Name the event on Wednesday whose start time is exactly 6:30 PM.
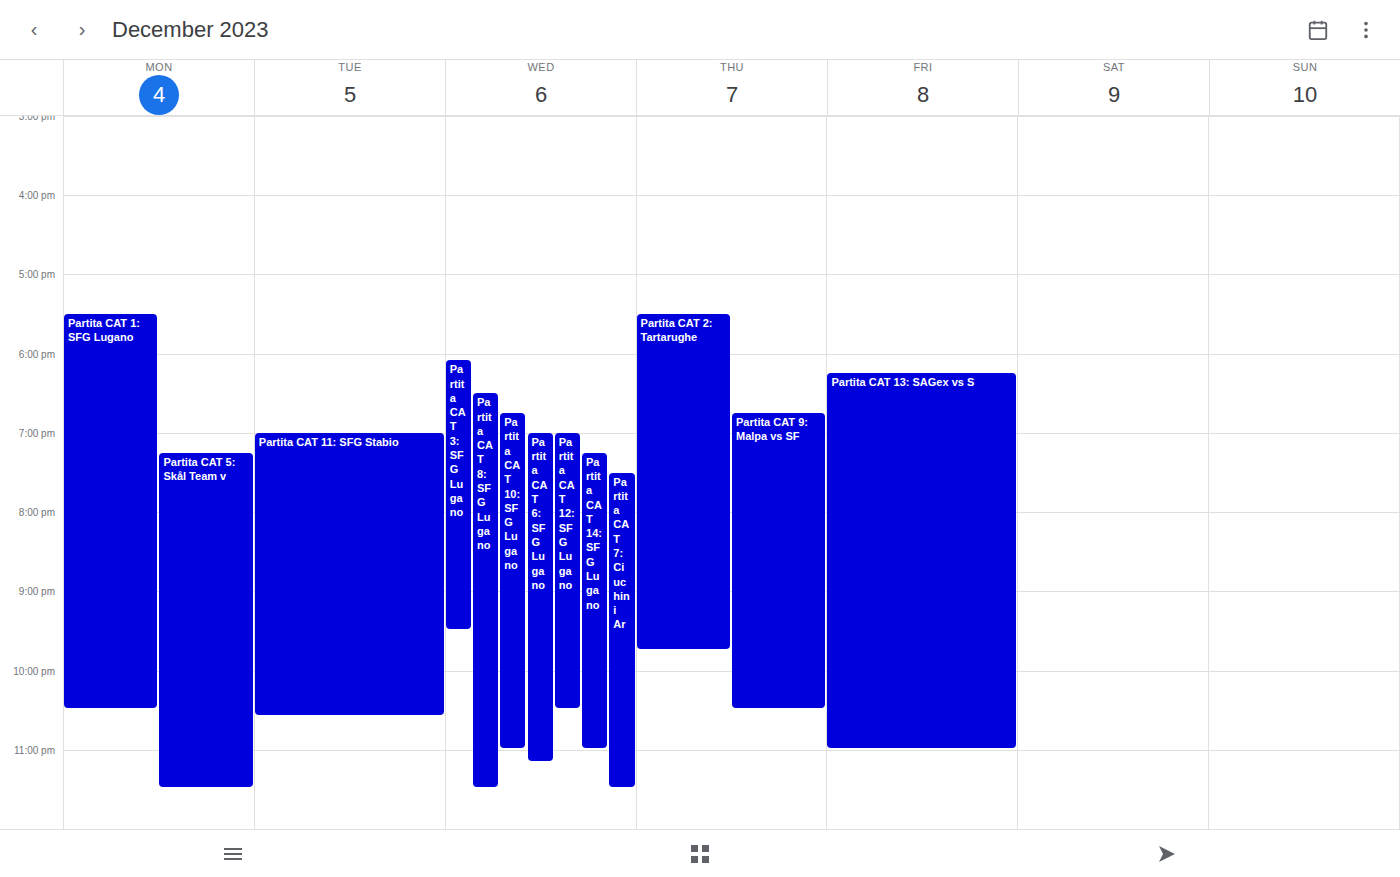
"Partita CAT 8: SFG Lugano"